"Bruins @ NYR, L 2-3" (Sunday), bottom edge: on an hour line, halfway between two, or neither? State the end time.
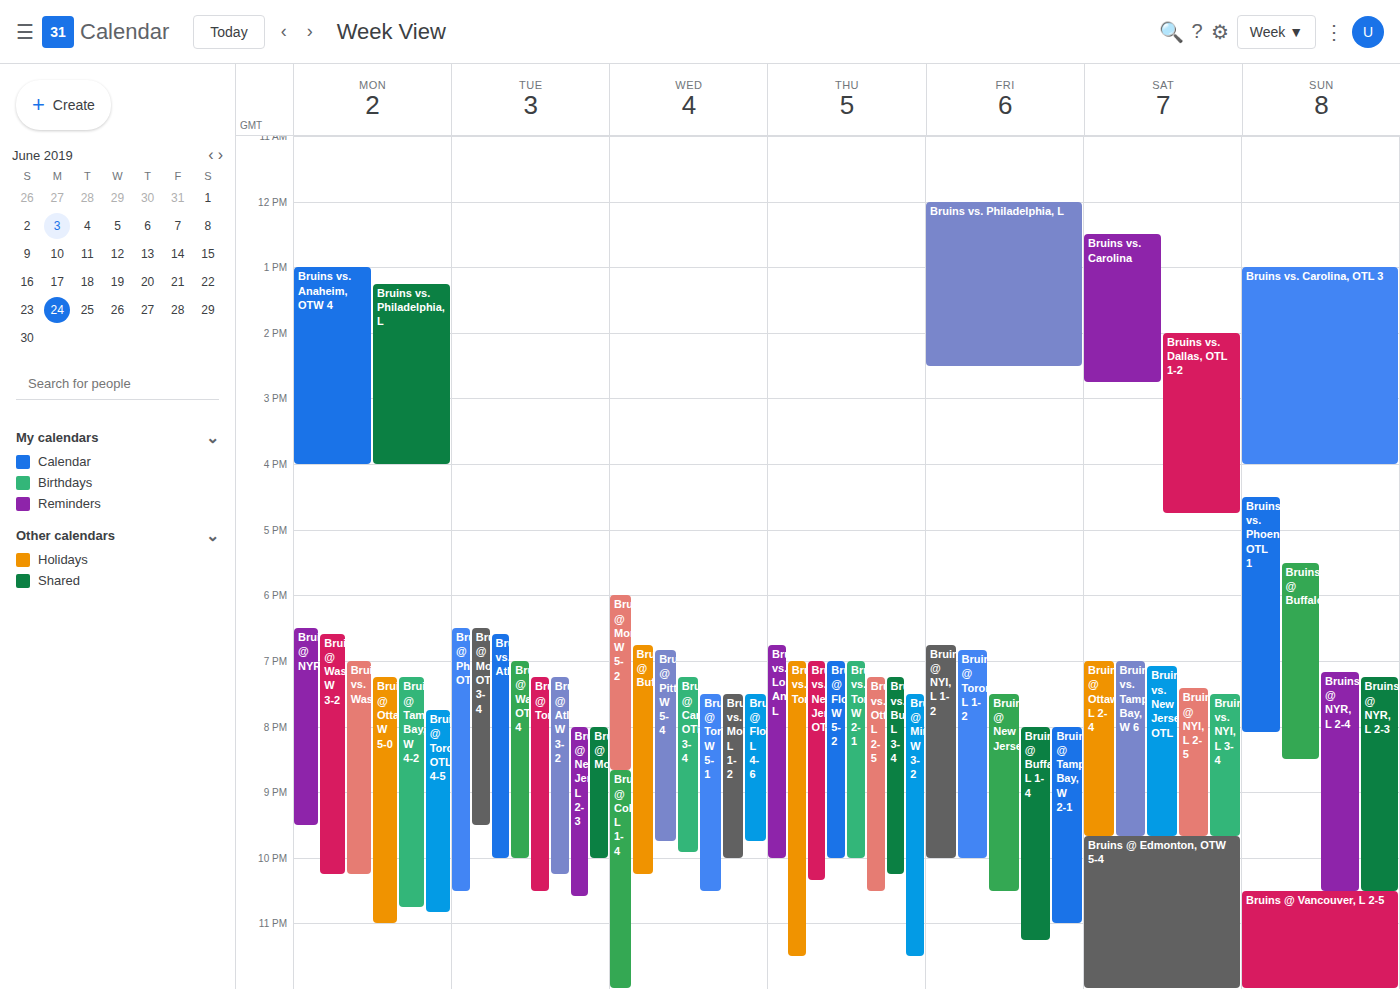
10:30 PM -- halfway between the 10 PM and 11 PM lines.